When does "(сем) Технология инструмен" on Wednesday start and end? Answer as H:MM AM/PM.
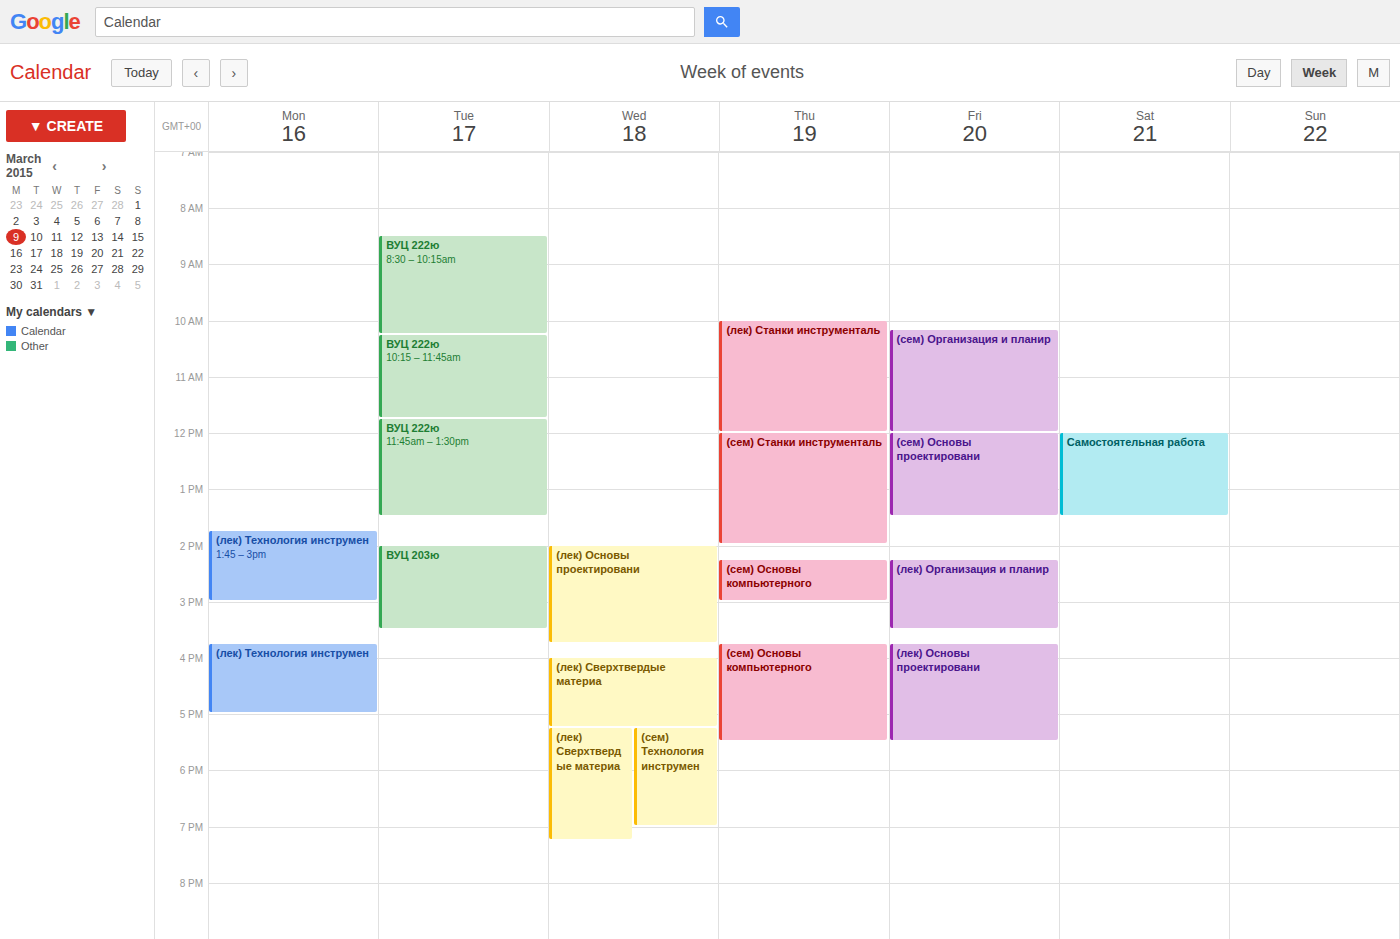
5:15 PM to 7:00 PM